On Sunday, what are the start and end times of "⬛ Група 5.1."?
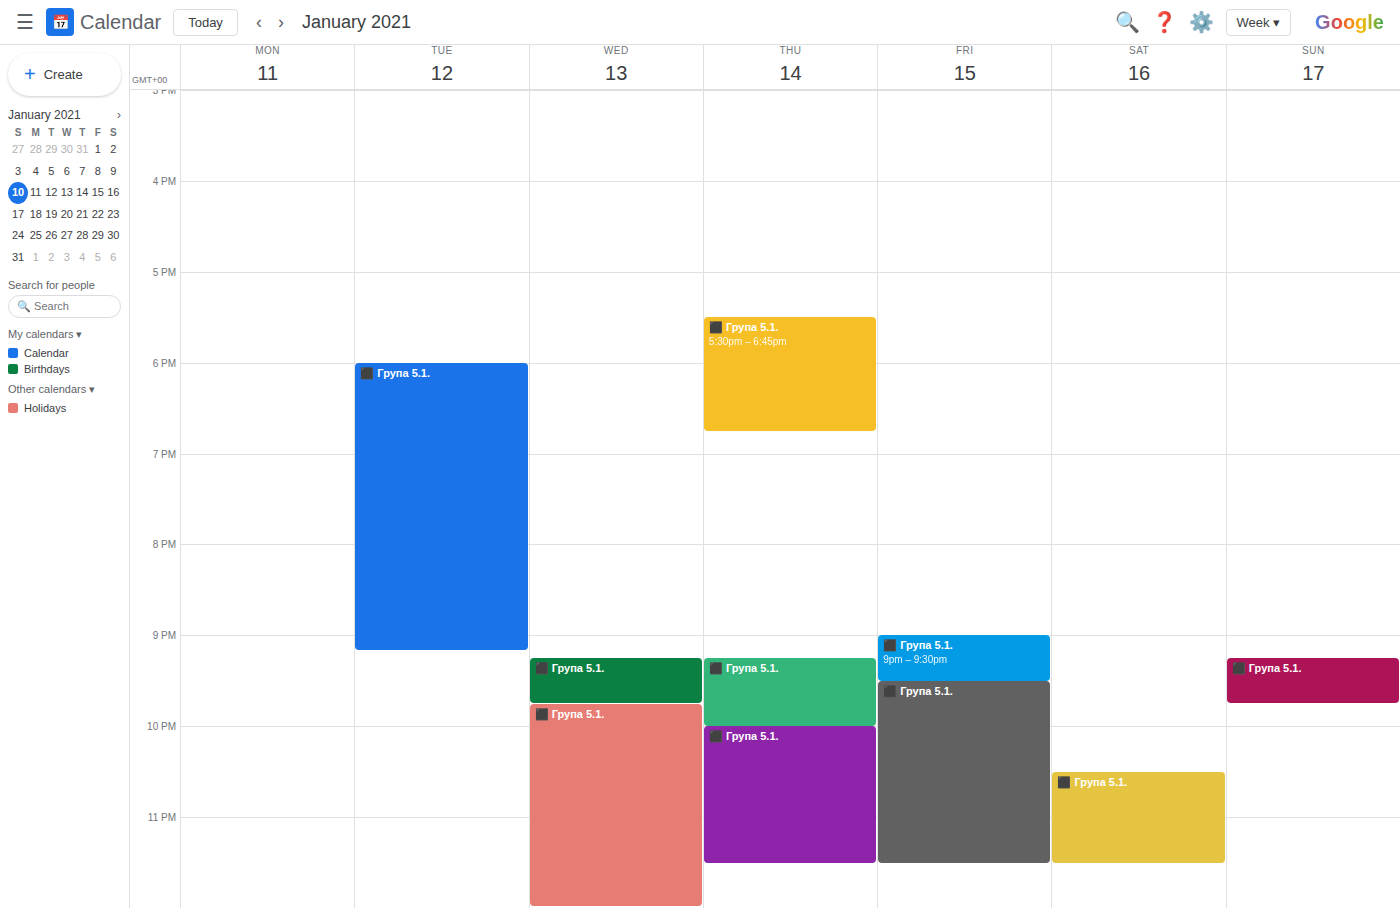
9:15 PM to 9:45 PM